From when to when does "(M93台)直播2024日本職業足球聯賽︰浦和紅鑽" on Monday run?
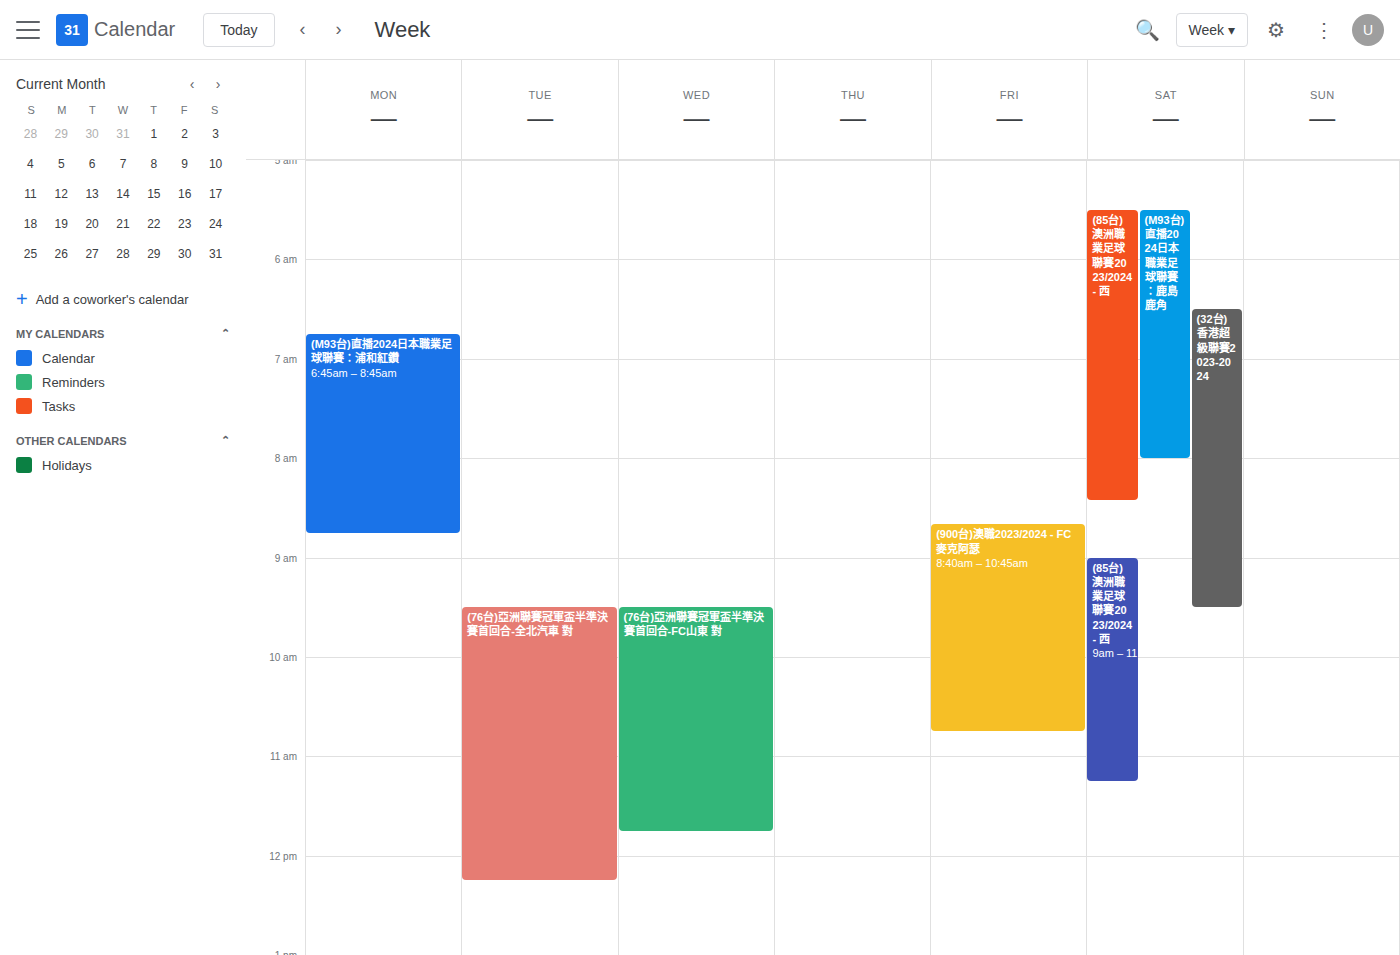
06:45 to 08:45